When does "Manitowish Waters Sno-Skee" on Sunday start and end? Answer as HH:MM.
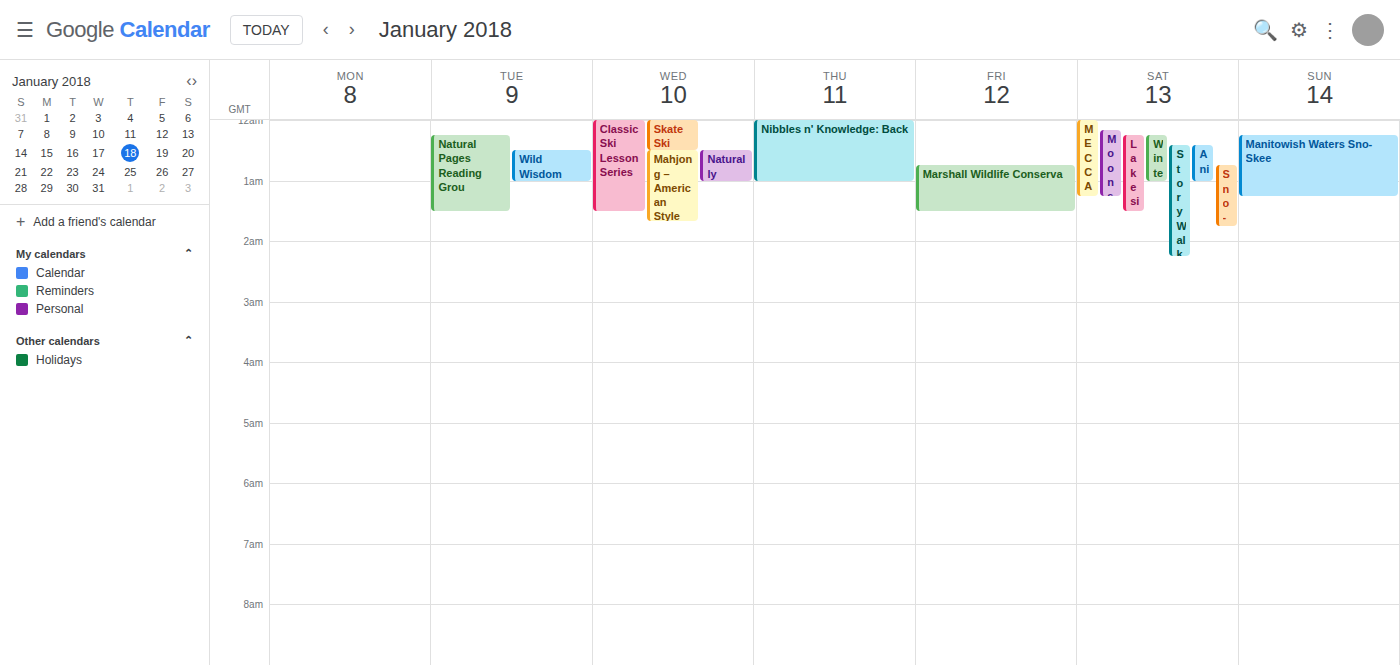
00:15 to 01:15